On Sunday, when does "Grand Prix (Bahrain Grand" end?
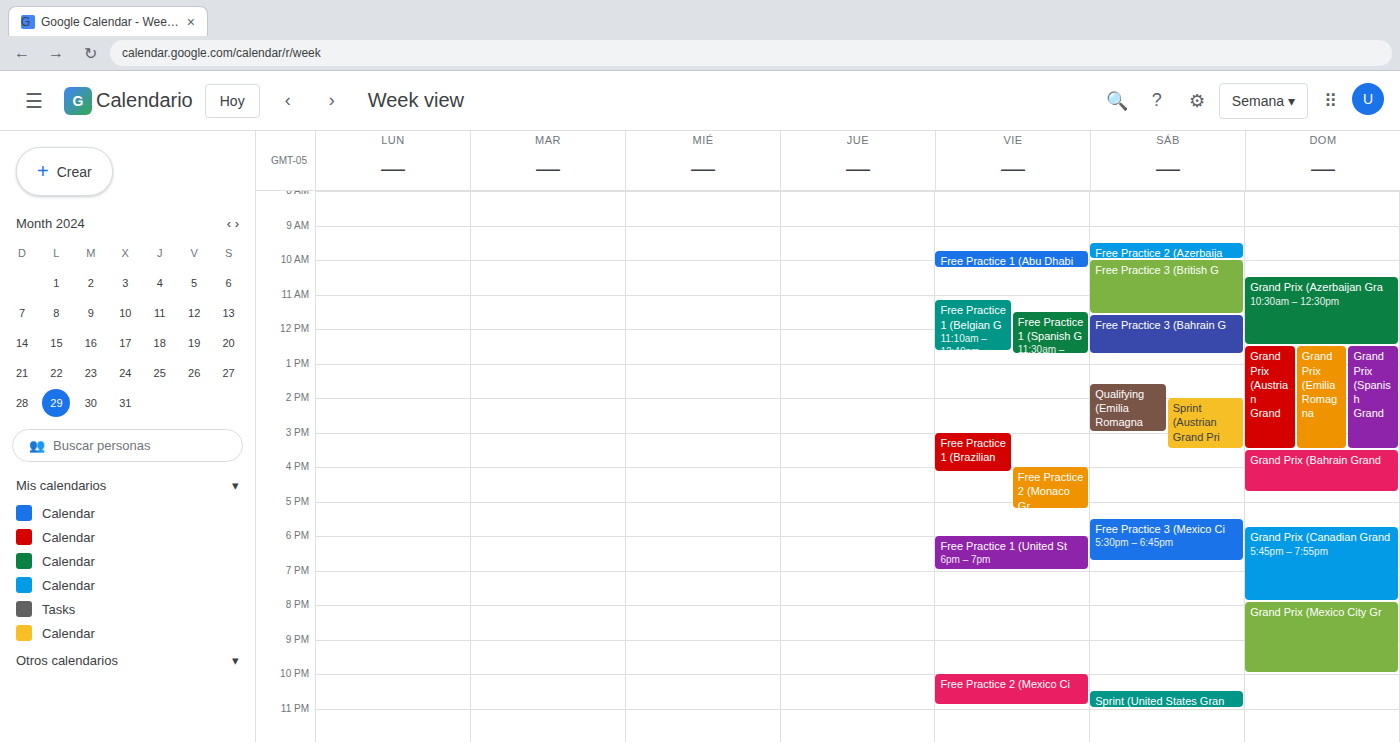
4:45 PM